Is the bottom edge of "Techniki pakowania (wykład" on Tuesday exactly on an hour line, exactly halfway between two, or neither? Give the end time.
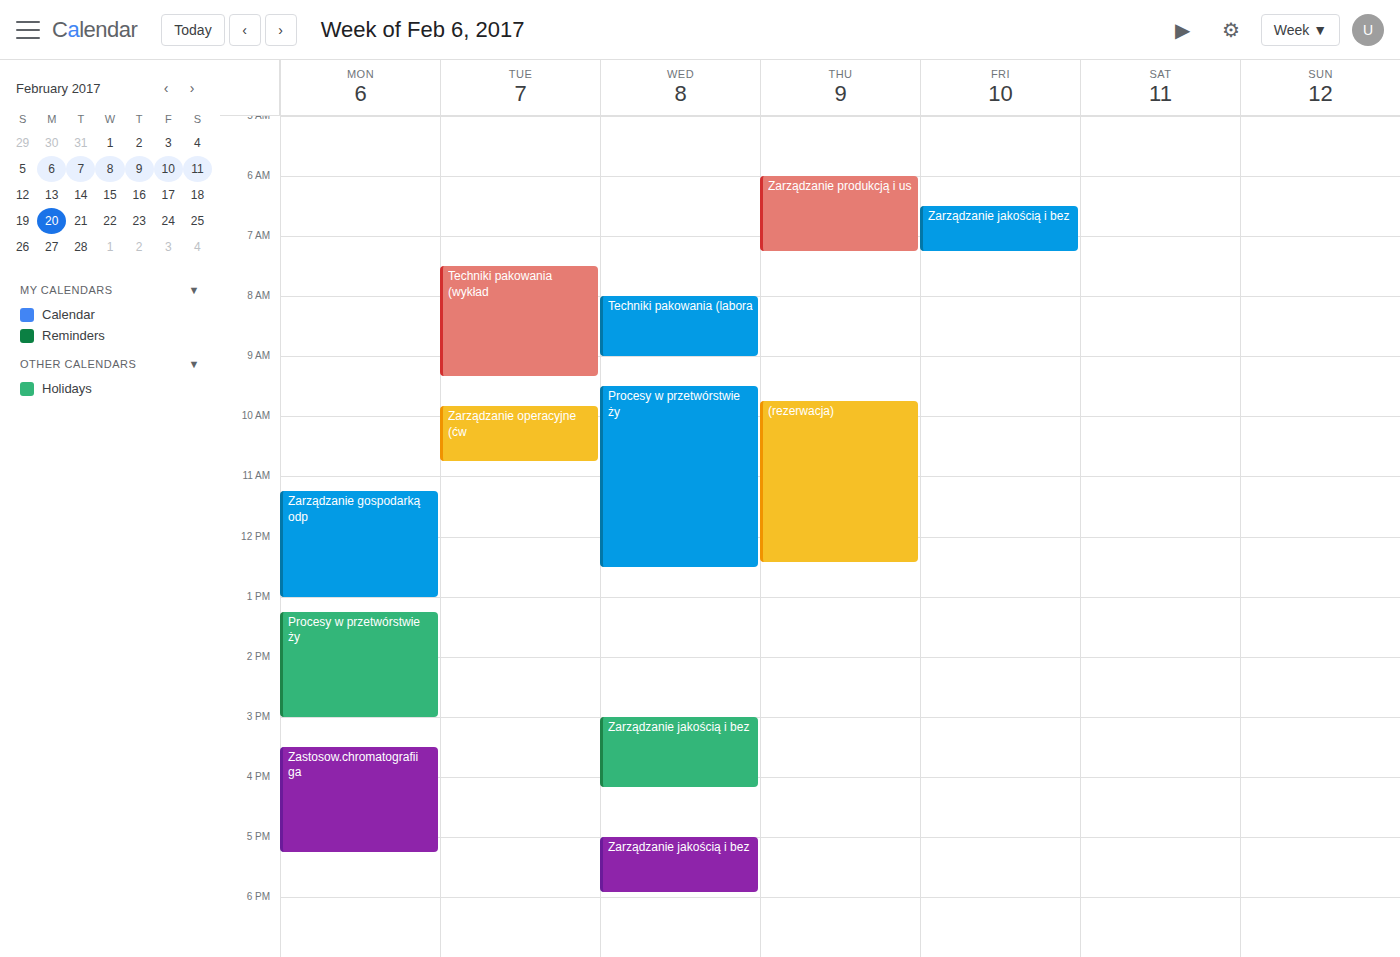
9:20 AM -- neither: 20 minutes below the 9 AM line and 40 minutes above the 10 AM line.